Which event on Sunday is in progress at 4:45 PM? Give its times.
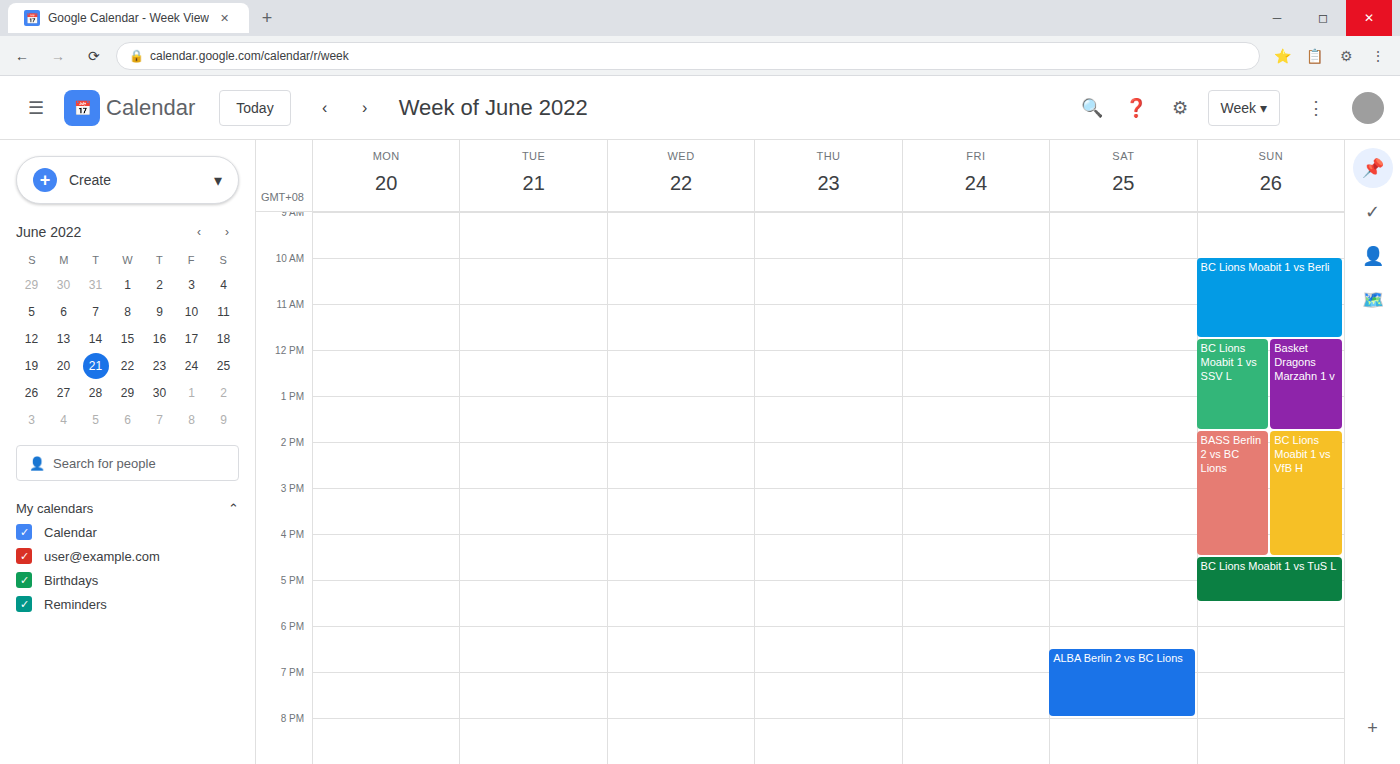
"BC Lions Moabit 1 vs TuS L", 4:30 PM to 5:30 PM